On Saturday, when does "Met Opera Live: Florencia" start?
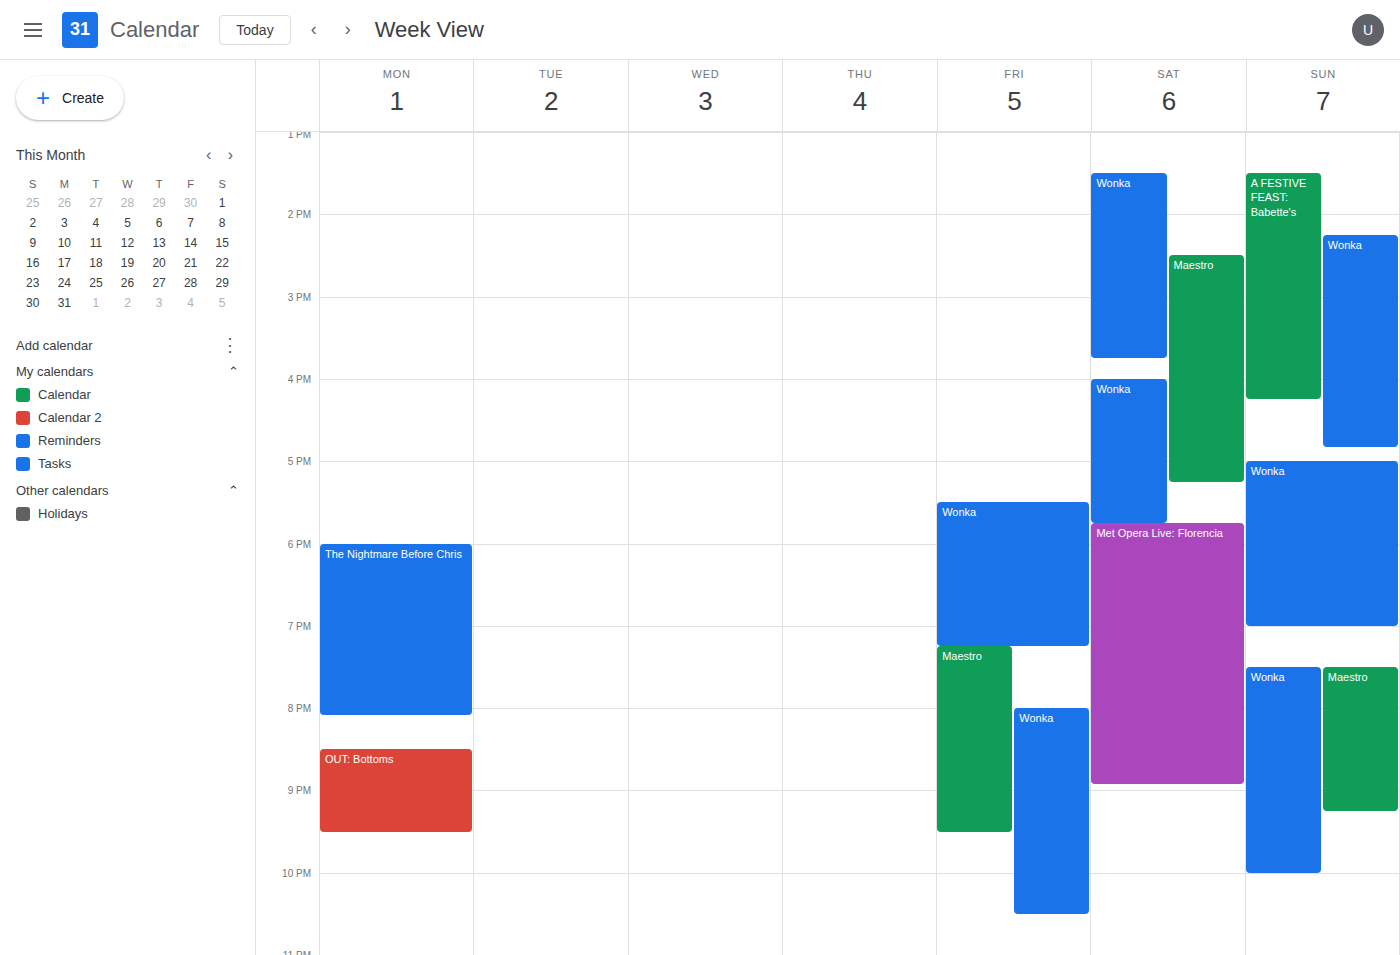
5:45 PM